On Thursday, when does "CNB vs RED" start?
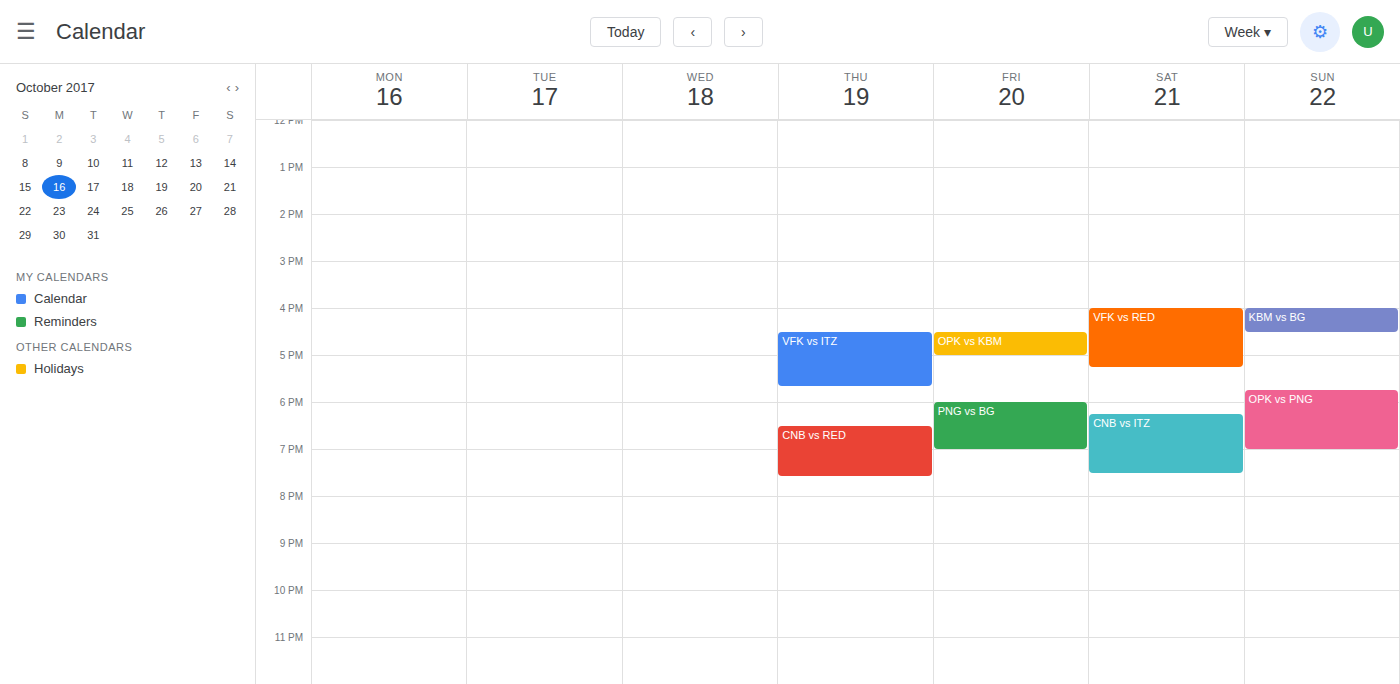
6:30 PM